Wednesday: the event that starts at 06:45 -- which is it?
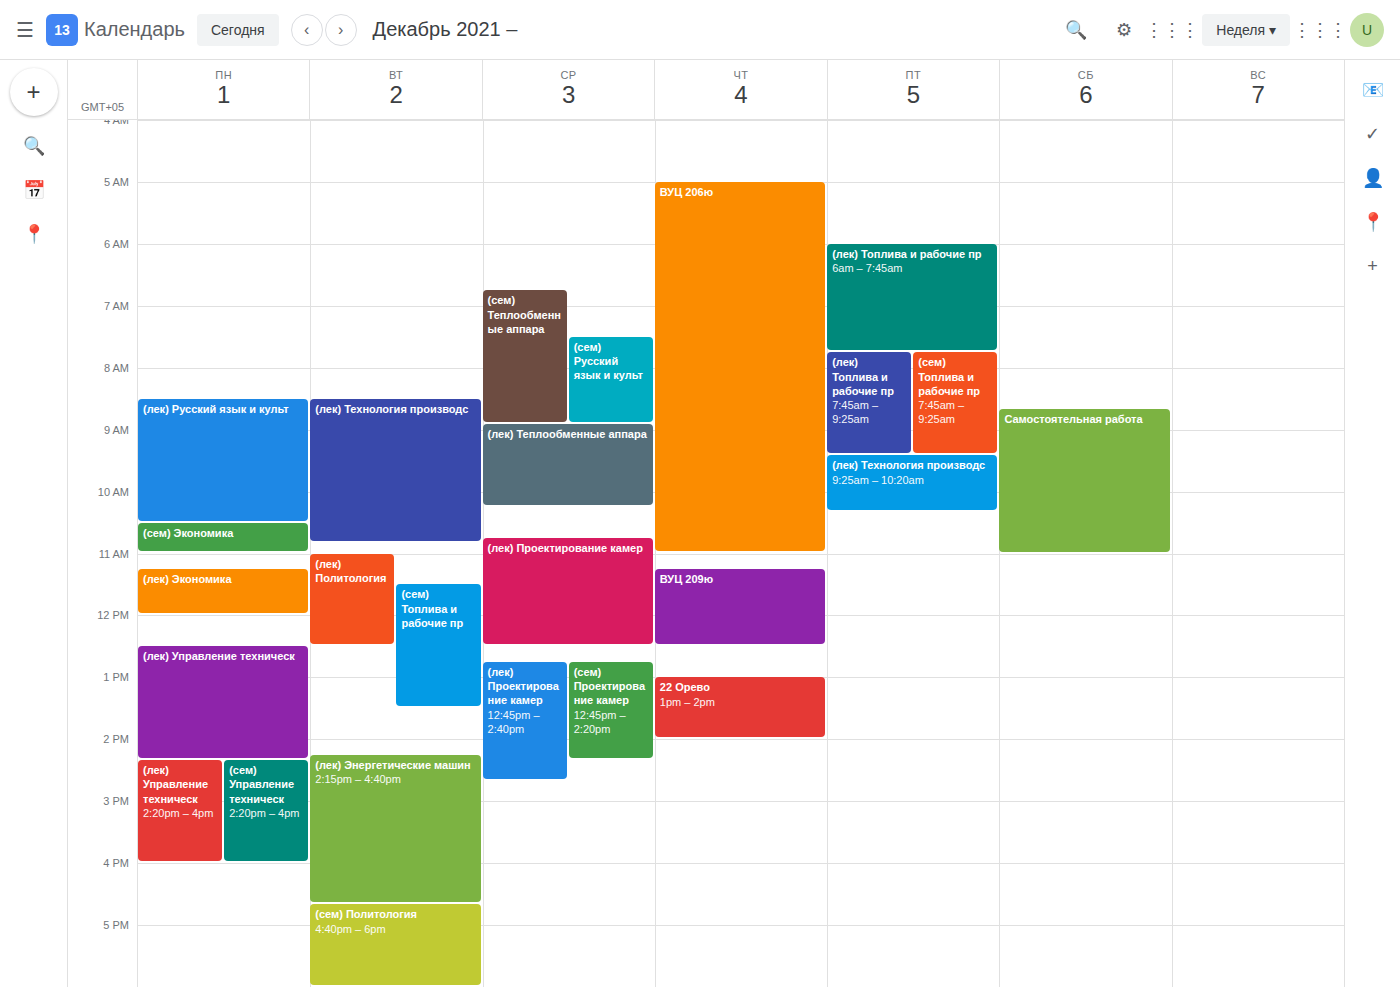
"(сем) Теплообменные аппара"